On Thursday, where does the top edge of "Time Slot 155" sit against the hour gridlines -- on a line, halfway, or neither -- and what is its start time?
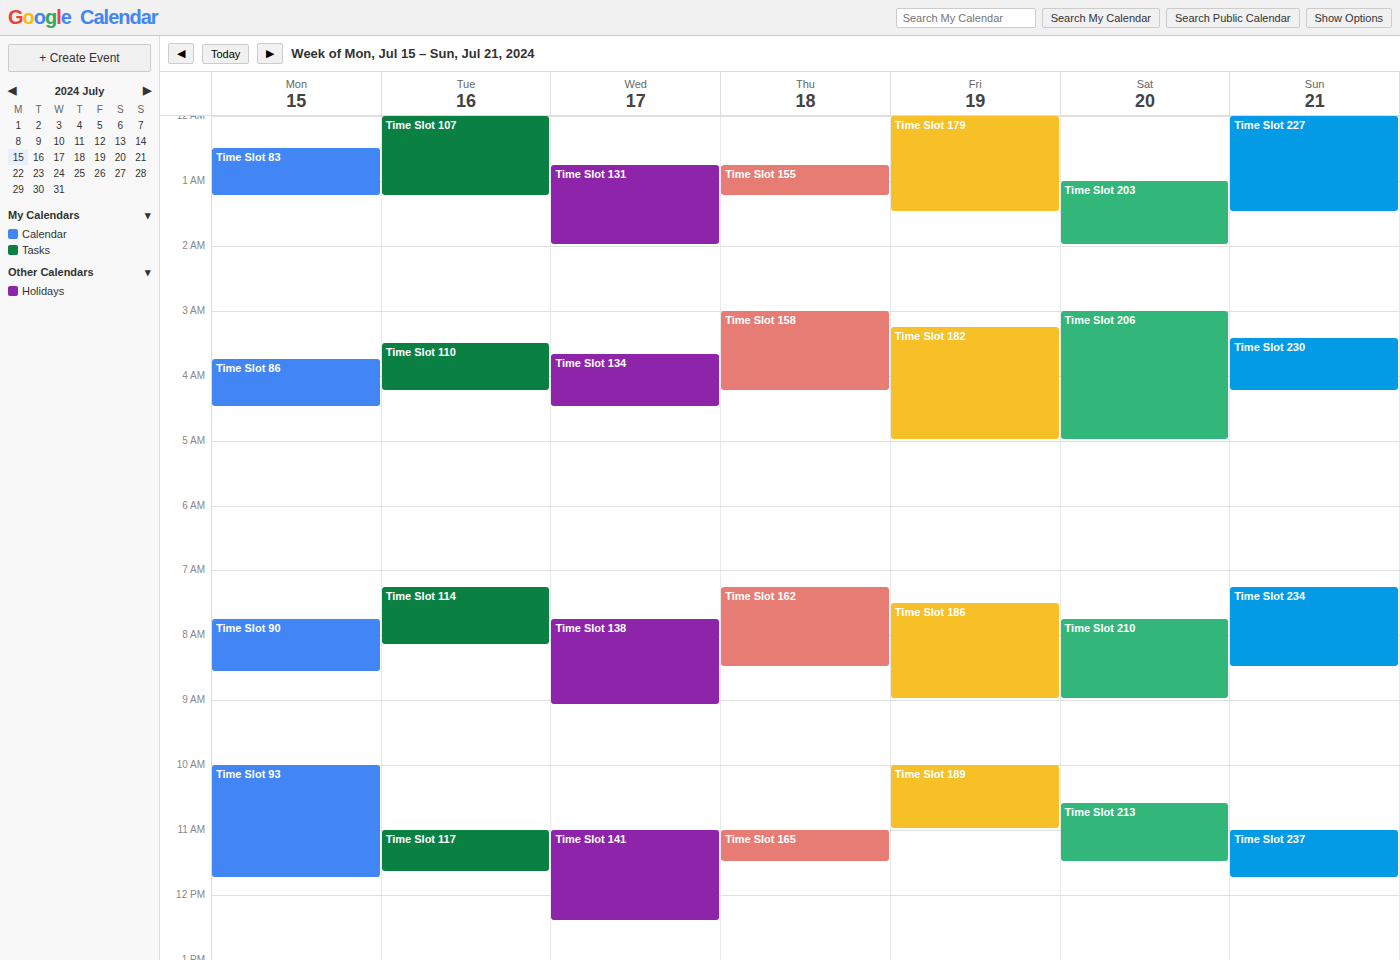
12:45 AM -- neither: three quarters of the way from the 12 AM line to the 1 AM line.